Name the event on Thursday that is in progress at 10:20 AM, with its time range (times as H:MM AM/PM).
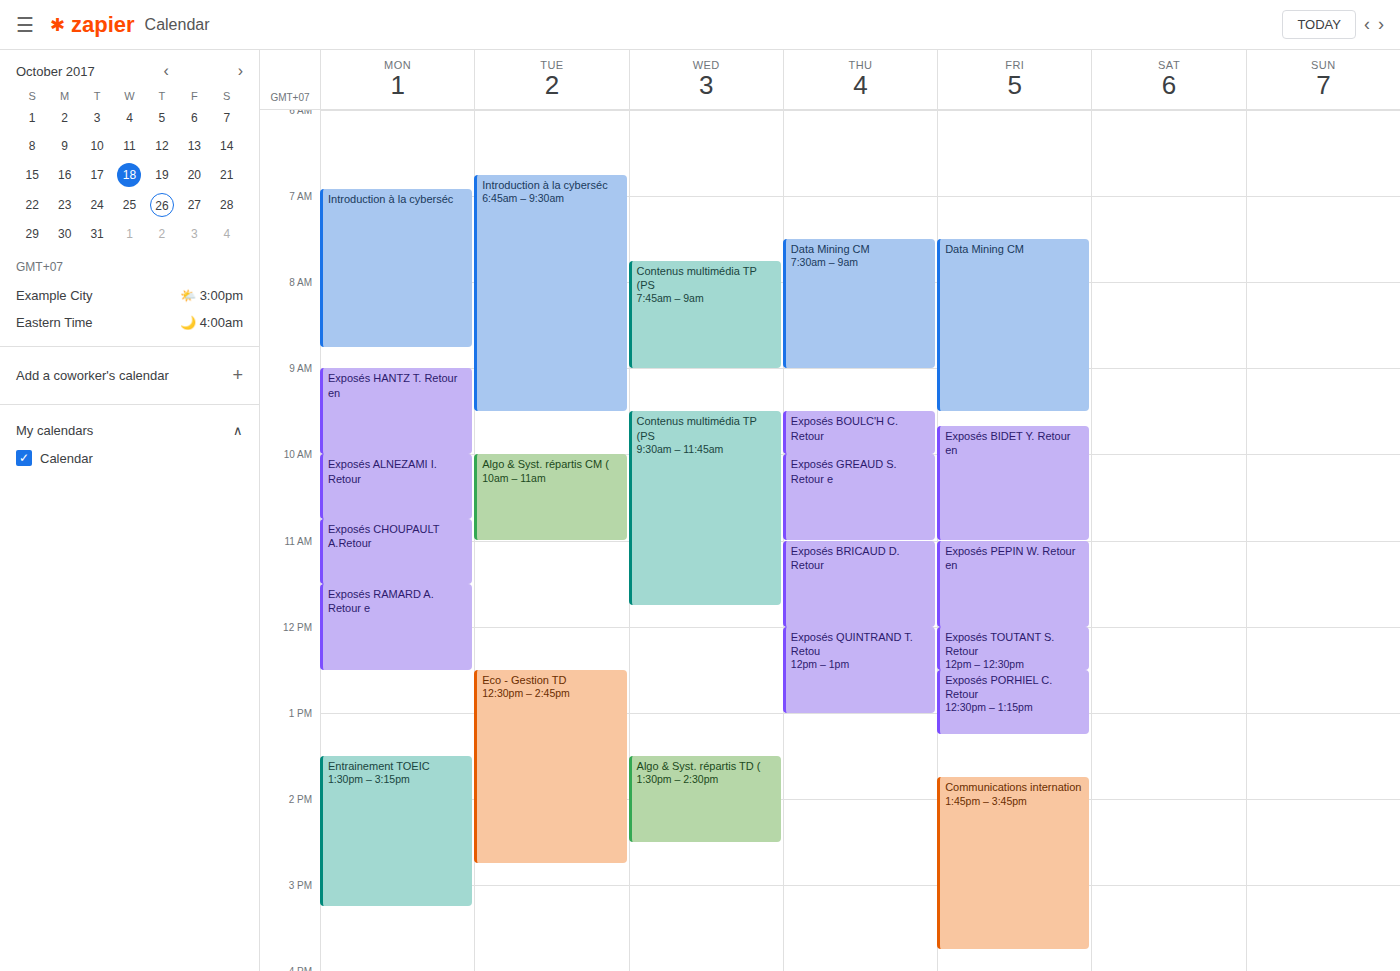
"Exposés GREAUD S. Retour e", 10:00 AM to 11:00 AM